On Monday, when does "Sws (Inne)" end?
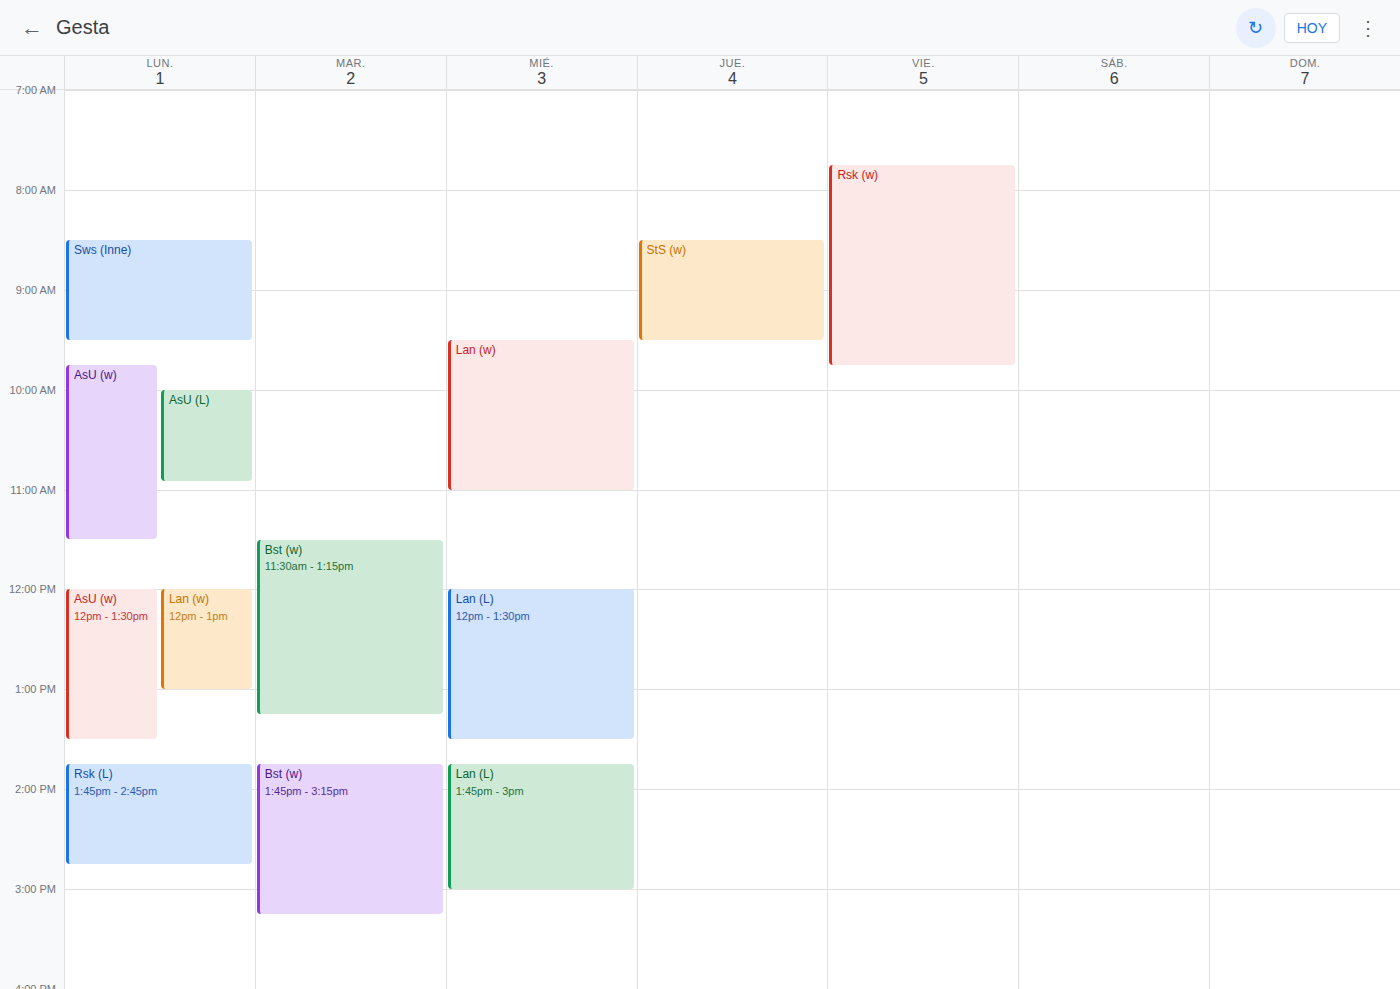
9:30 AM